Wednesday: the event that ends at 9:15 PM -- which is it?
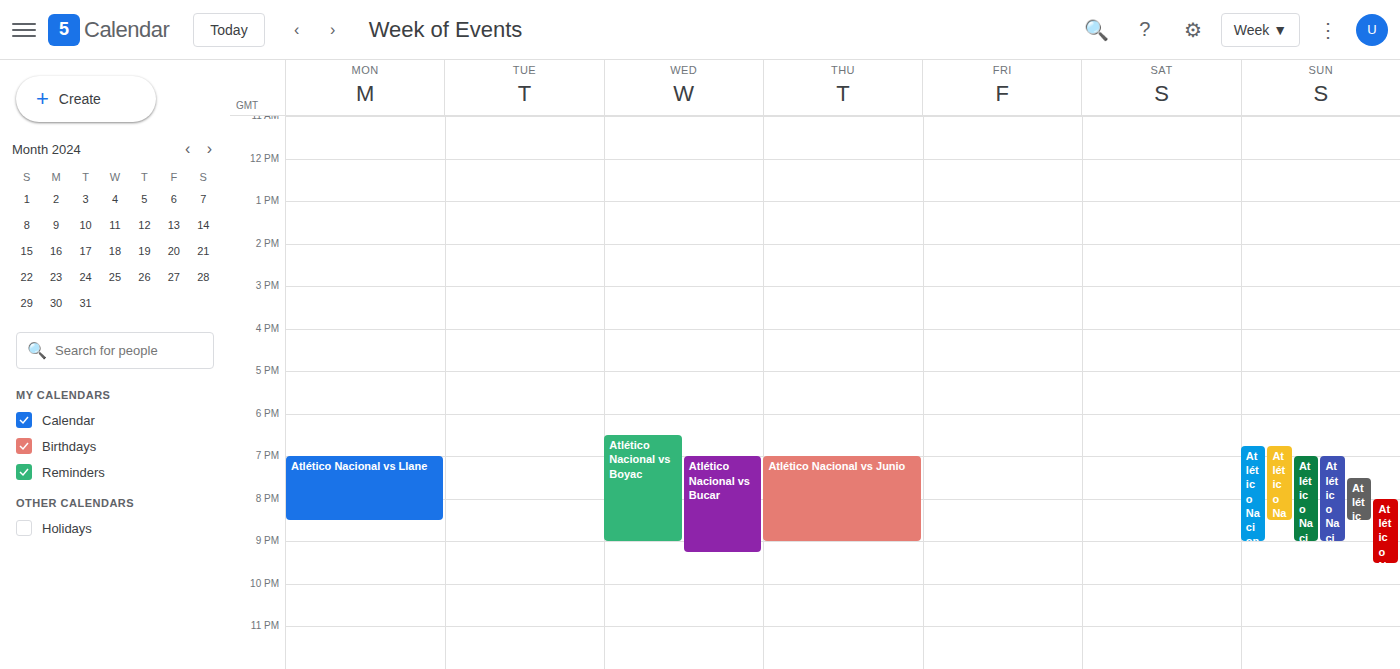
"Atlético Nacional vs Bucar"